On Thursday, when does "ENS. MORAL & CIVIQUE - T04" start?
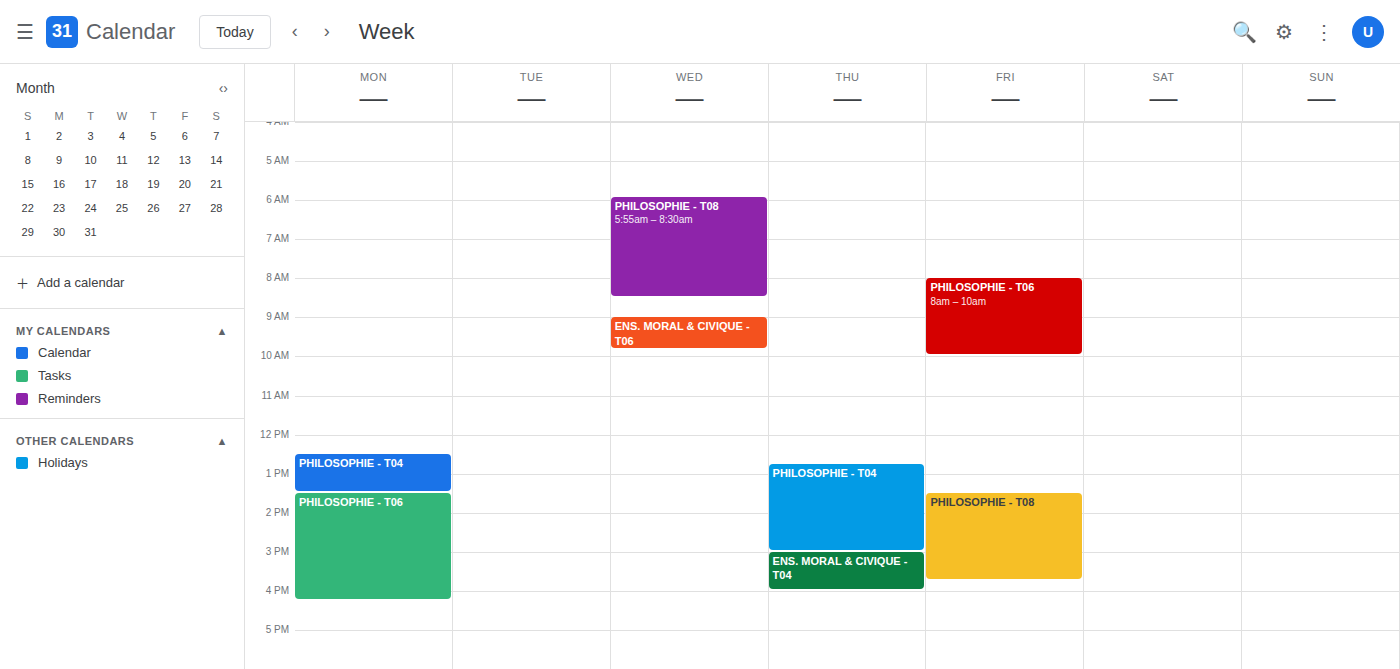
15:00